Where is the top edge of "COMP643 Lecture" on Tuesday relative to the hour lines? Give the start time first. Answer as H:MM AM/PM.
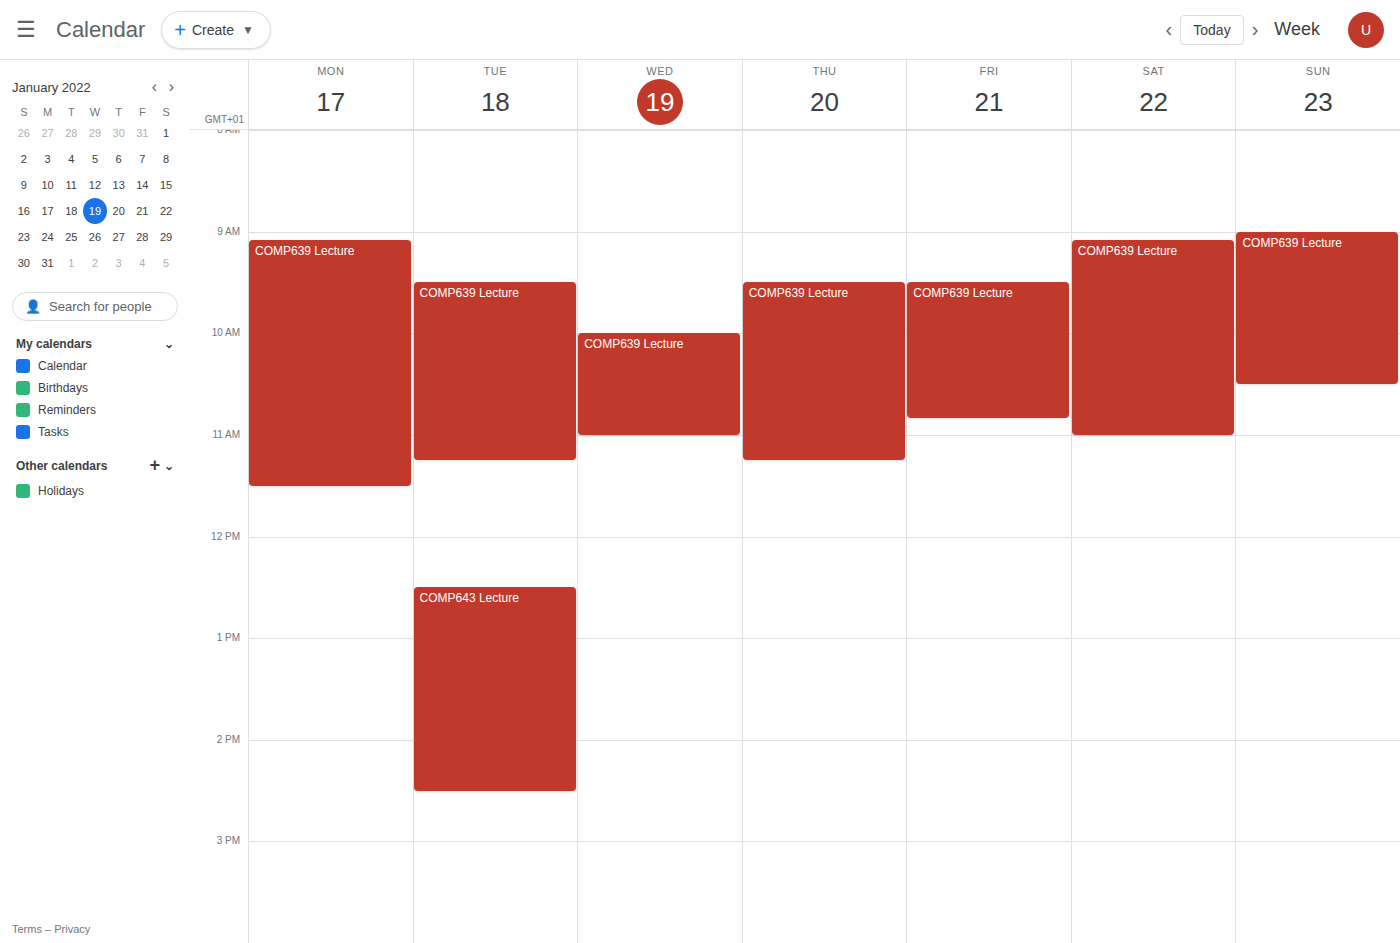
12:30 PM -- halfway between the 12 PM and 1 PM lines.